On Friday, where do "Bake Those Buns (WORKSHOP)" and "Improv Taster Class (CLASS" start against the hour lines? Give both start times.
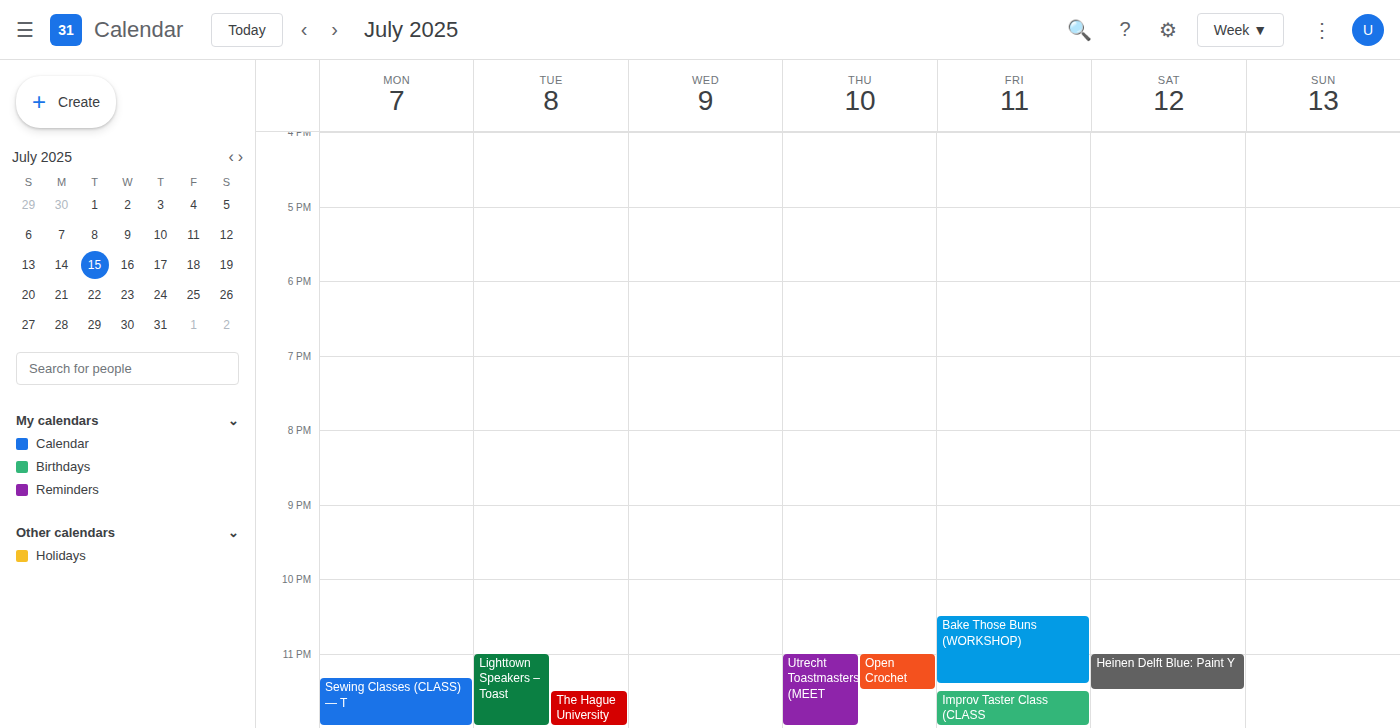
"Bake Those Buns (WORKSHOP)": 22:30, halfway between the 22:00 and 23:00 lines. "Improv Taster Class (CLASS": 23:30, halfway between the 23:00 and 24:00 lines.